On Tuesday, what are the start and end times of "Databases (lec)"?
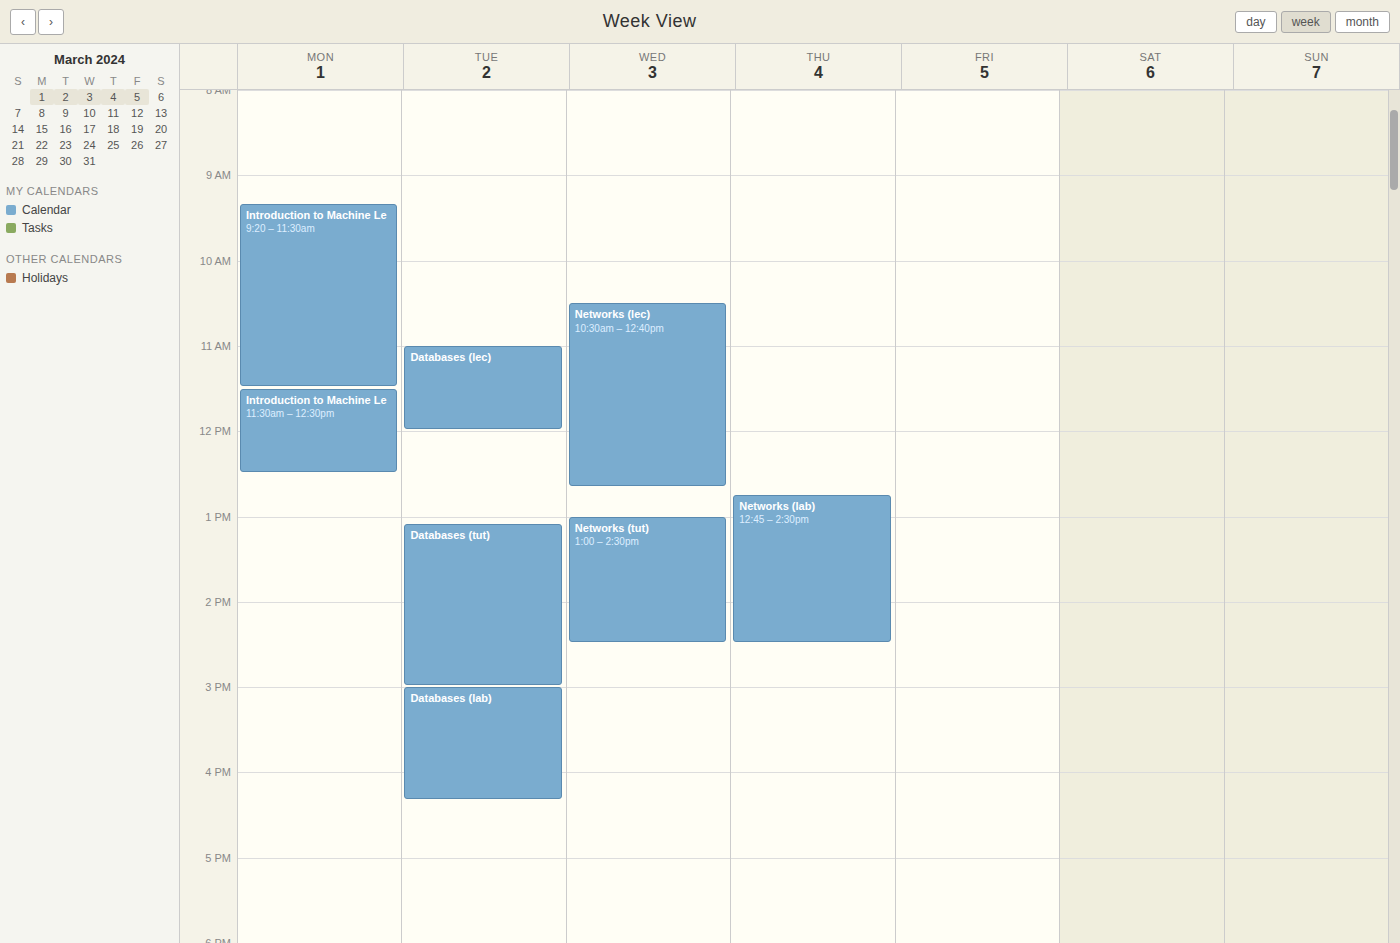
11:00 AM to 12:00 PM